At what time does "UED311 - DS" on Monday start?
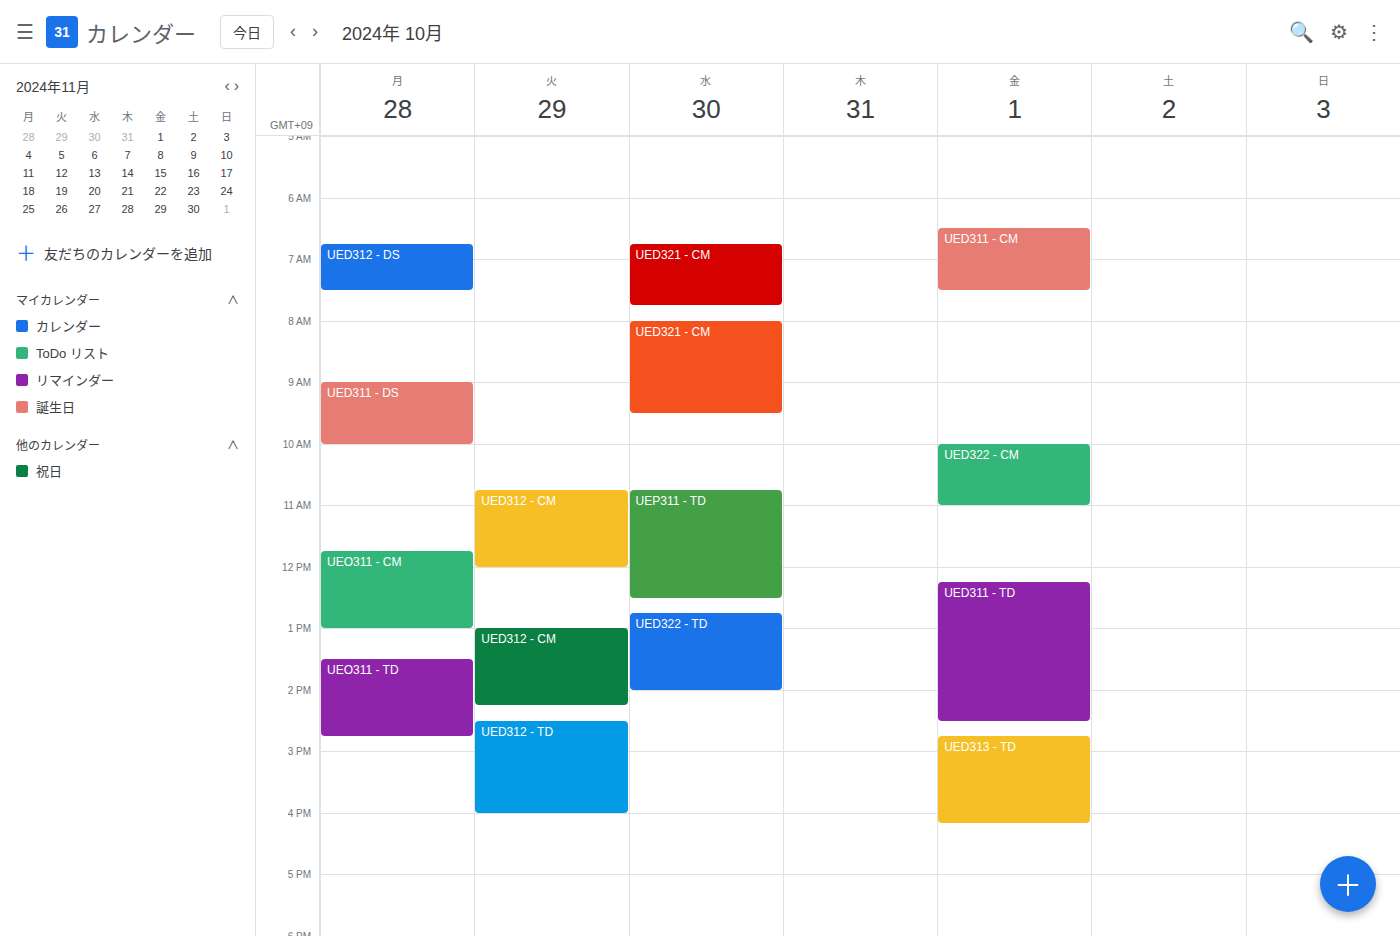
9:00 AM